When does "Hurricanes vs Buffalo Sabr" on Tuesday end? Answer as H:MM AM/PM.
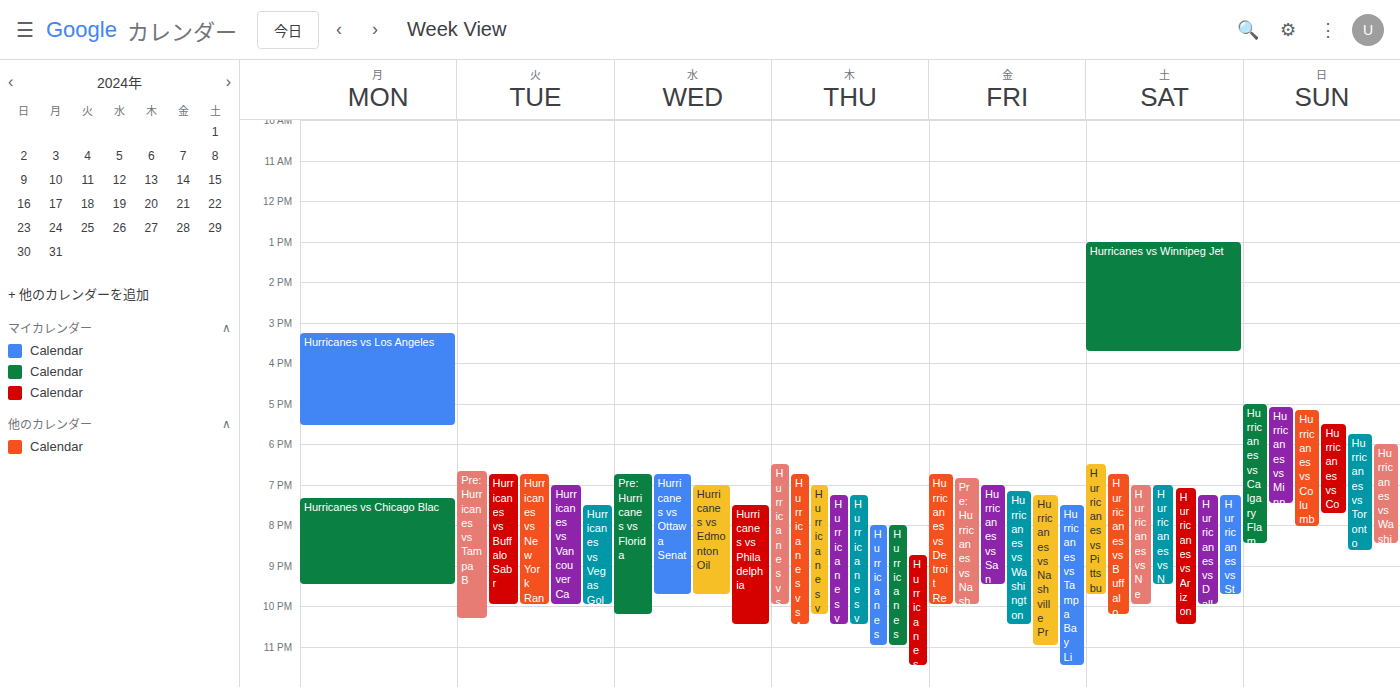
10:00 PM